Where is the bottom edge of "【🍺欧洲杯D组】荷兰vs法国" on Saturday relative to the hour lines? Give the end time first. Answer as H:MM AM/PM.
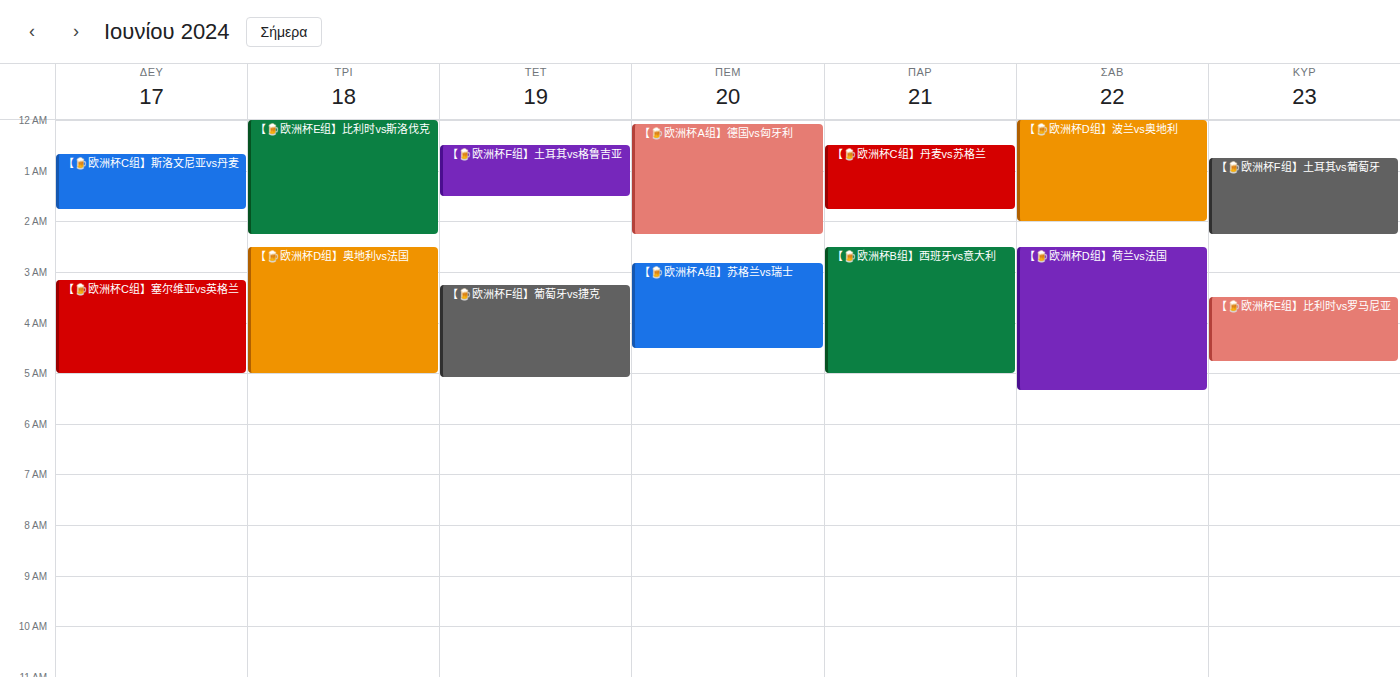
5:20 AM -- neither: 20 minutes below the 5 AM line and 40 minutes above the 6 AM line.